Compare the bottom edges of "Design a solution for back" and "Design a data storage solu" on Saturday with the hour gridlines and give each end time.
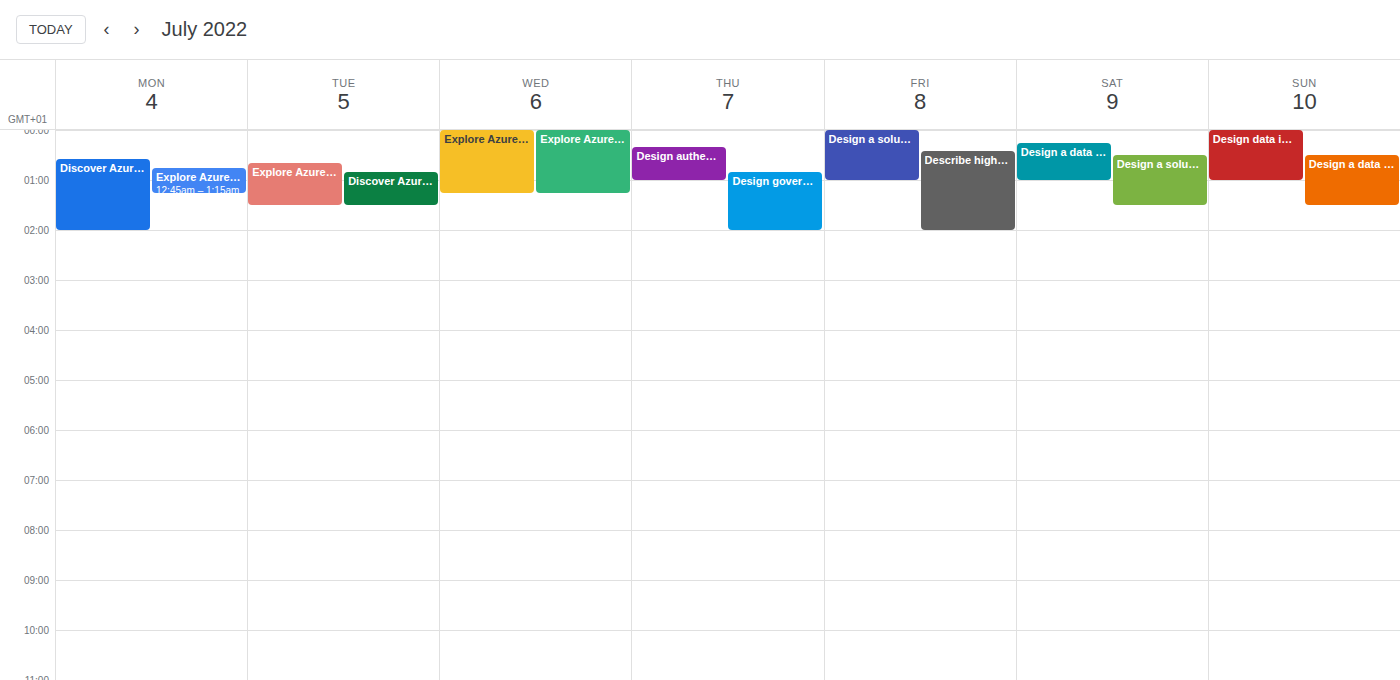
"Design a solution for back": 1:30 AM, halfway between the 1 AM and 2 AM lines. "Design a data storage solu": 1:00 AM, exactly on the 1 AM line.